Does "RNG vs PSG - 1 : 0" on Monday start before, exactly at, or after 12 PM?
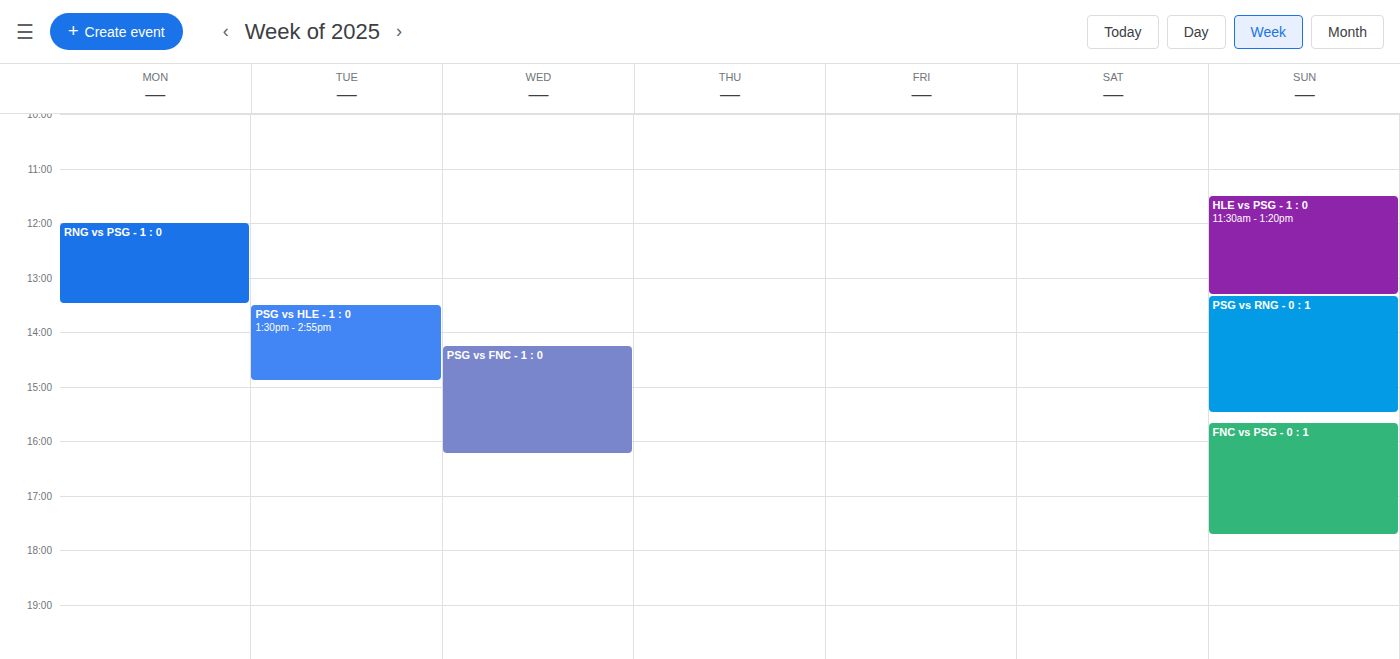
12:00 PM -- exactly at 12 PM, on the 12 PM line.